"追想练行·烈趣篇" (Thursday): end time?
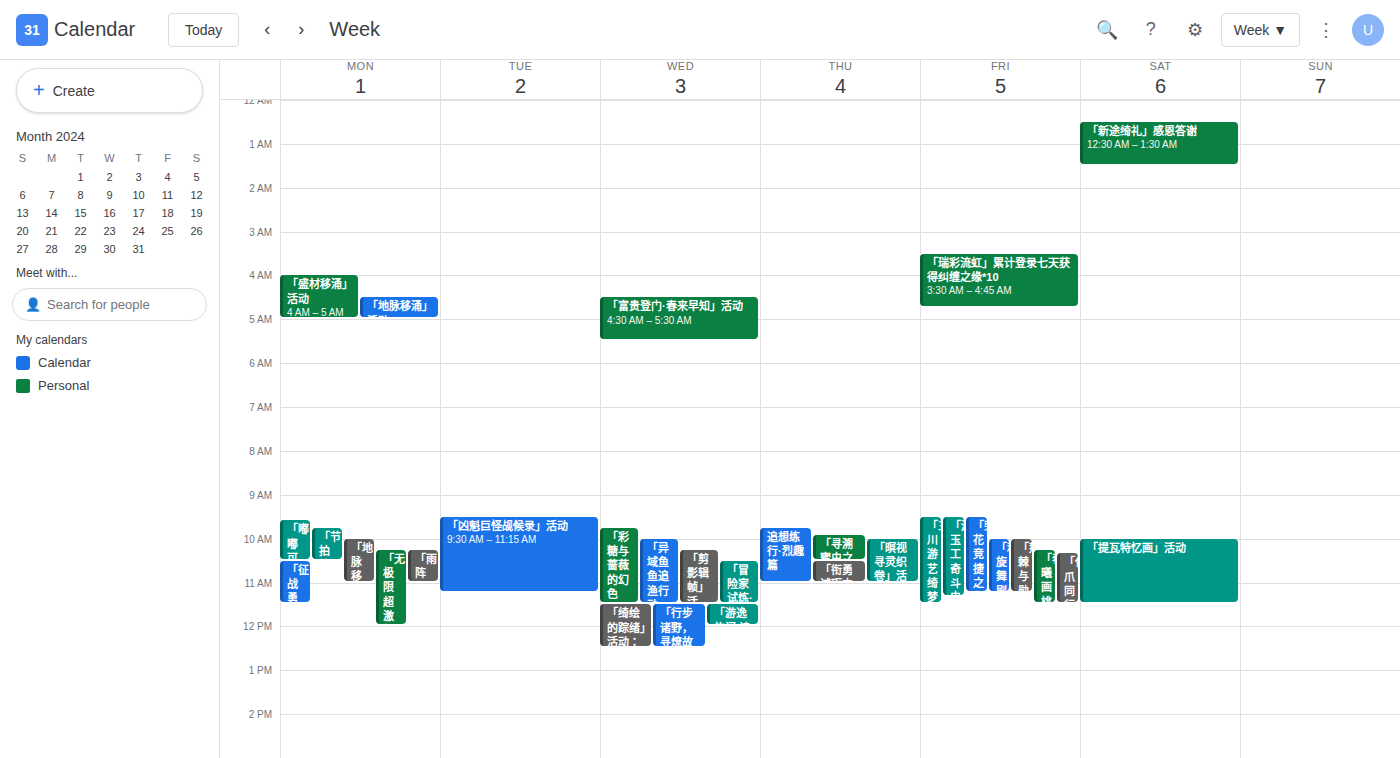
11:00 AM